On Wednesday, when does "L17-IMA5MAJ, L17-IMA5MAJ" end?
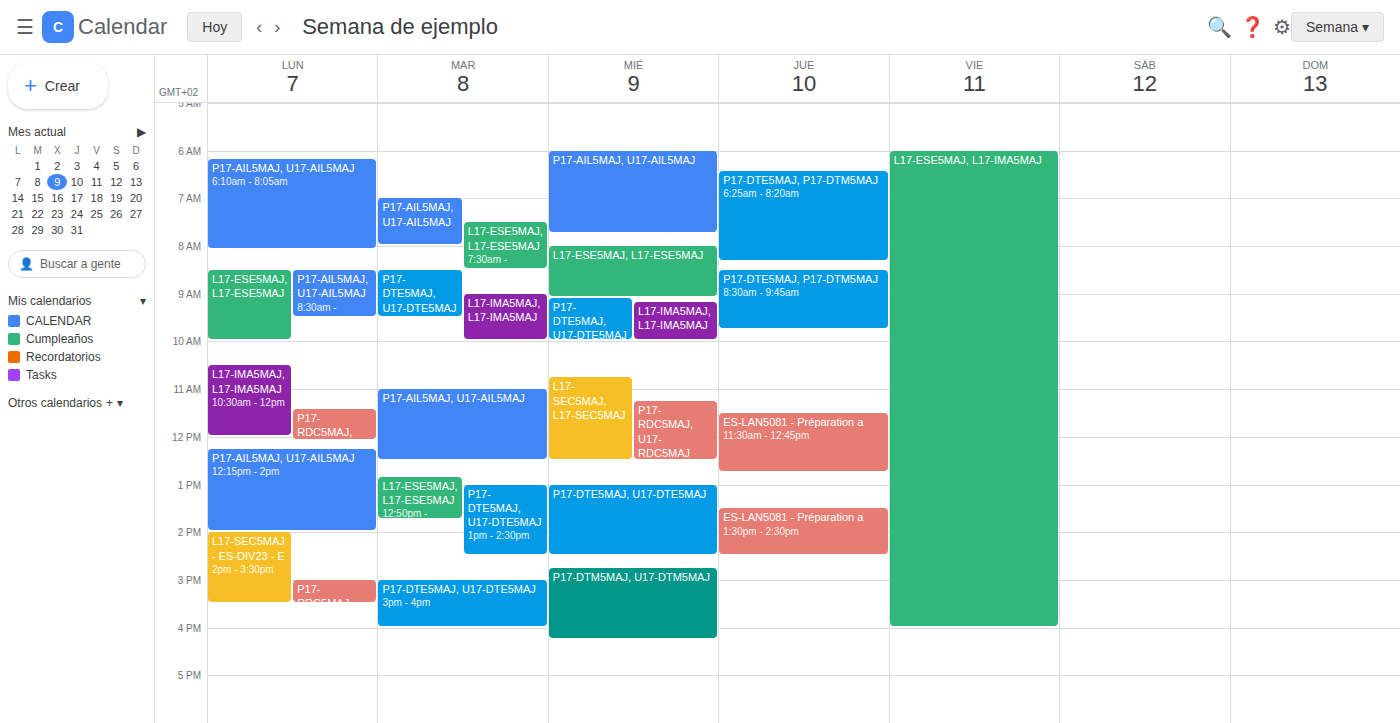
10:00 AM